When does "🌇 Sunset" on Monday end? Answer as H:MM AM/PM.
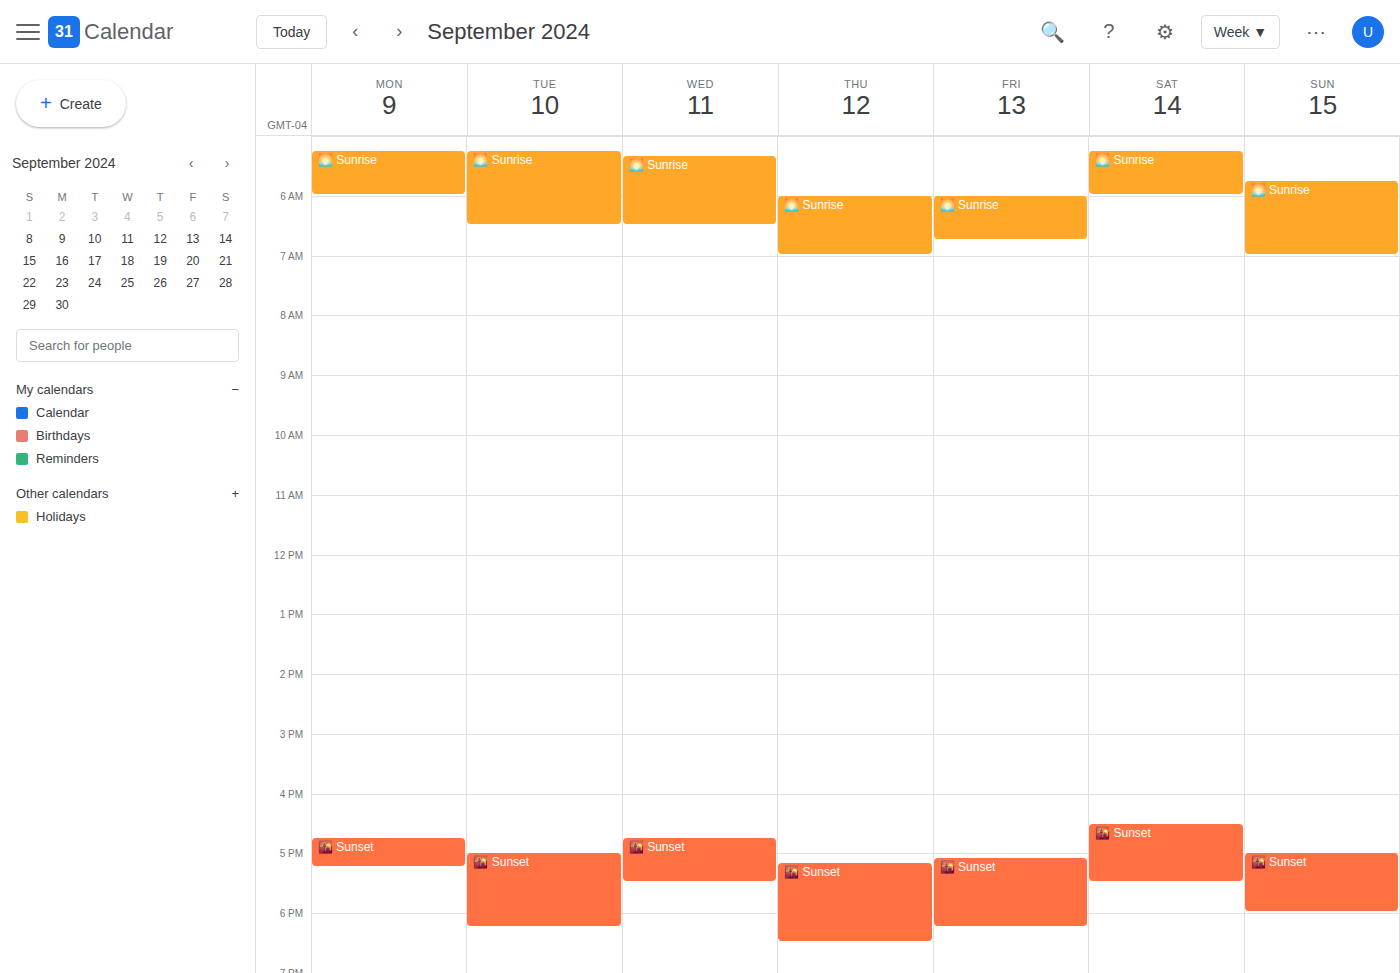
5:15 PM